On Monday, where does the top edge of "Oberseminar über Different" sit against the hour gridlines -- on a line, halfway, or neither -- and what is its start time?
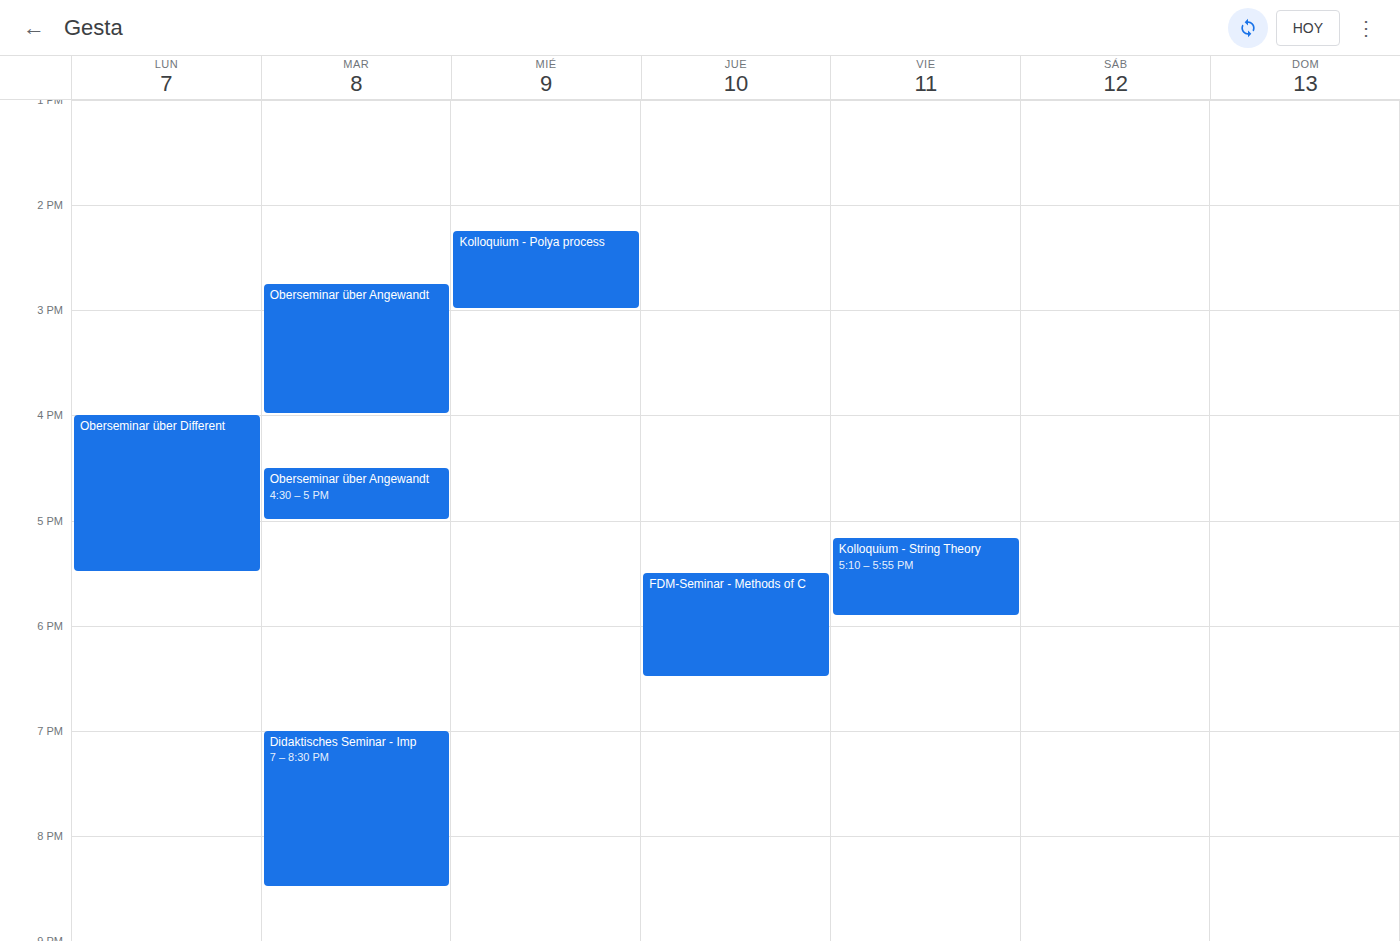
4:00 PM -- exactly on the 4 PM line.